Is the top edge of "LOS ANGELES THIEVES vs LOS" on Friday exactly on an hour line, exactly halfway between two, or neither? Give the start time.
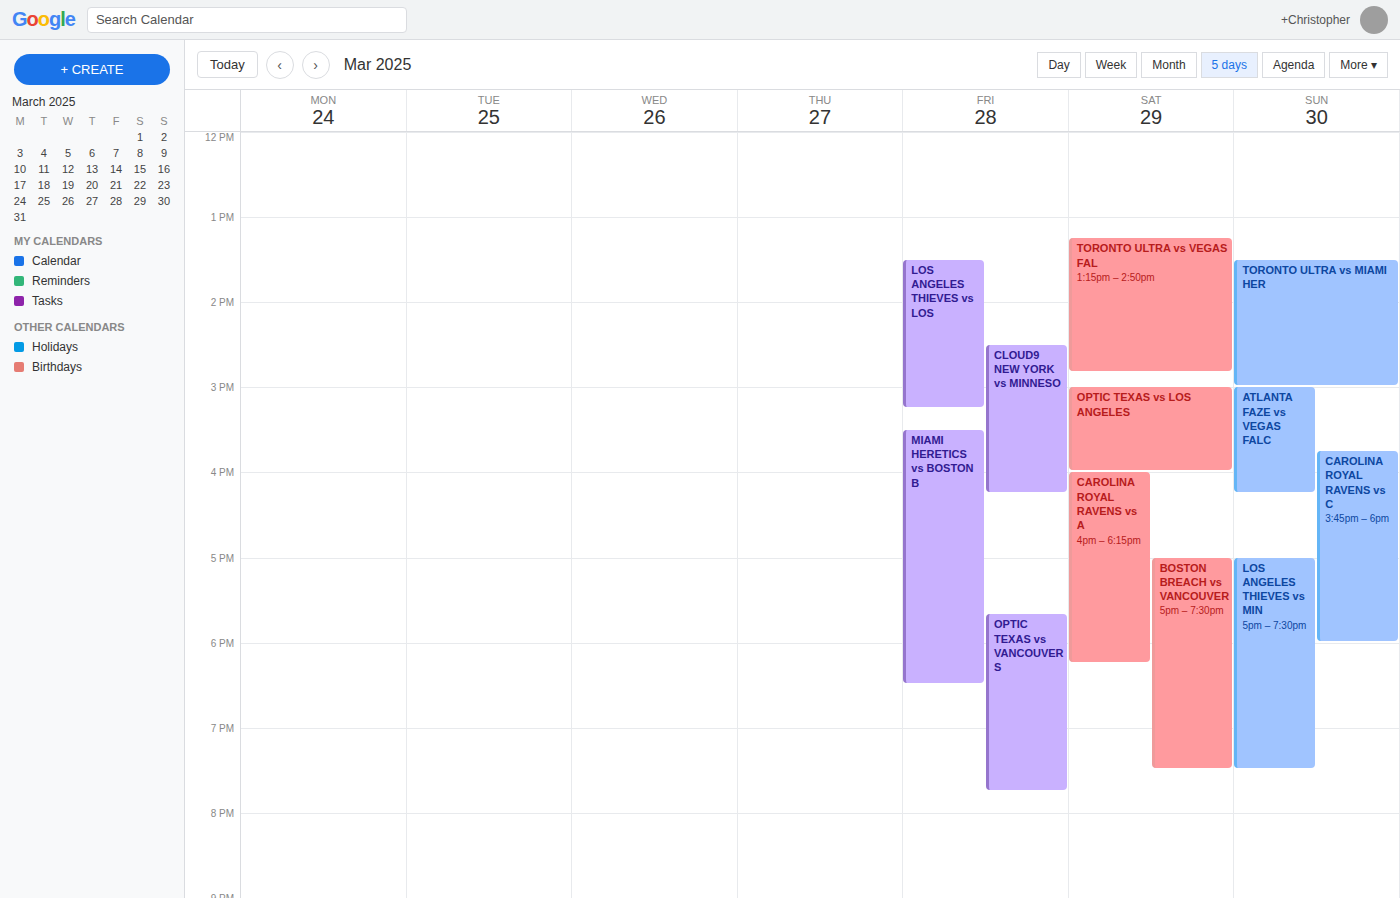
13:30 -- halfway between the 13:00 and 14:00 lines.